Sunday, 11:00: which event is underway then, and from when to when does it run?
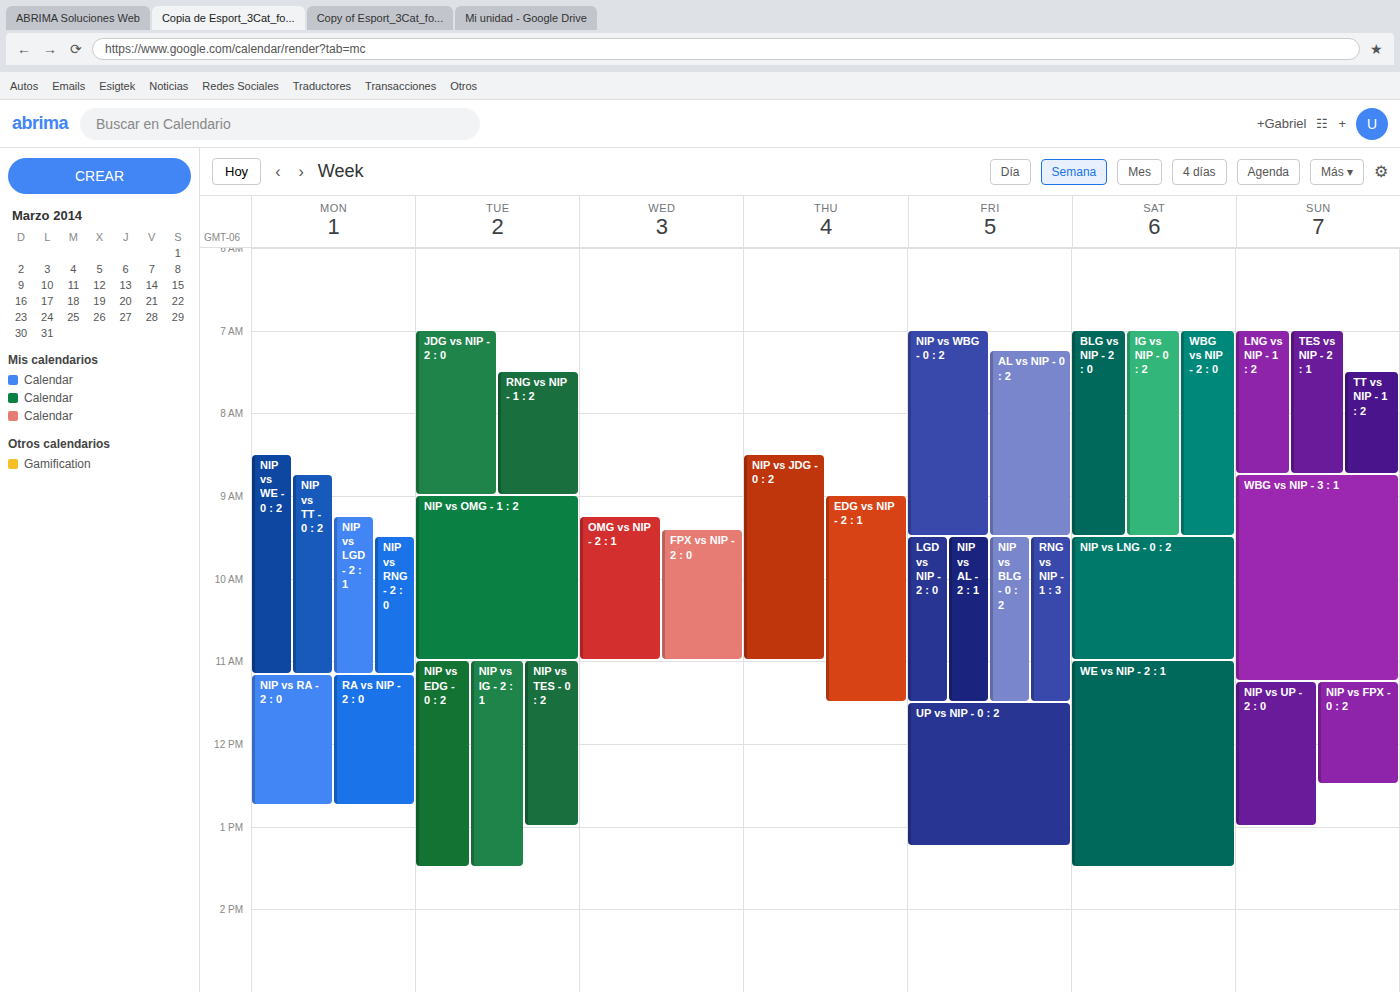
"WBG vs NIP - 3 : 1", 08:45 to 11:15